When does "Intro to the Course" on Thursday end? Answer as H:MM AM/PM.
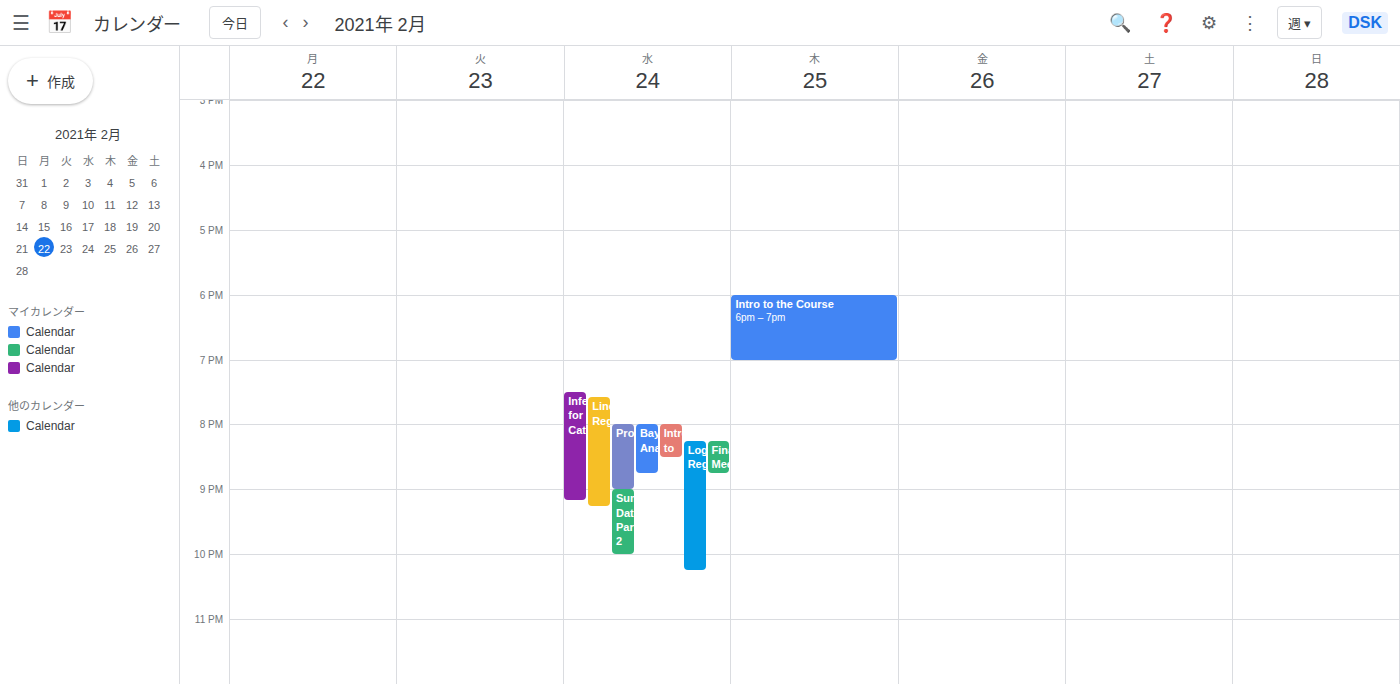
7:00 PM